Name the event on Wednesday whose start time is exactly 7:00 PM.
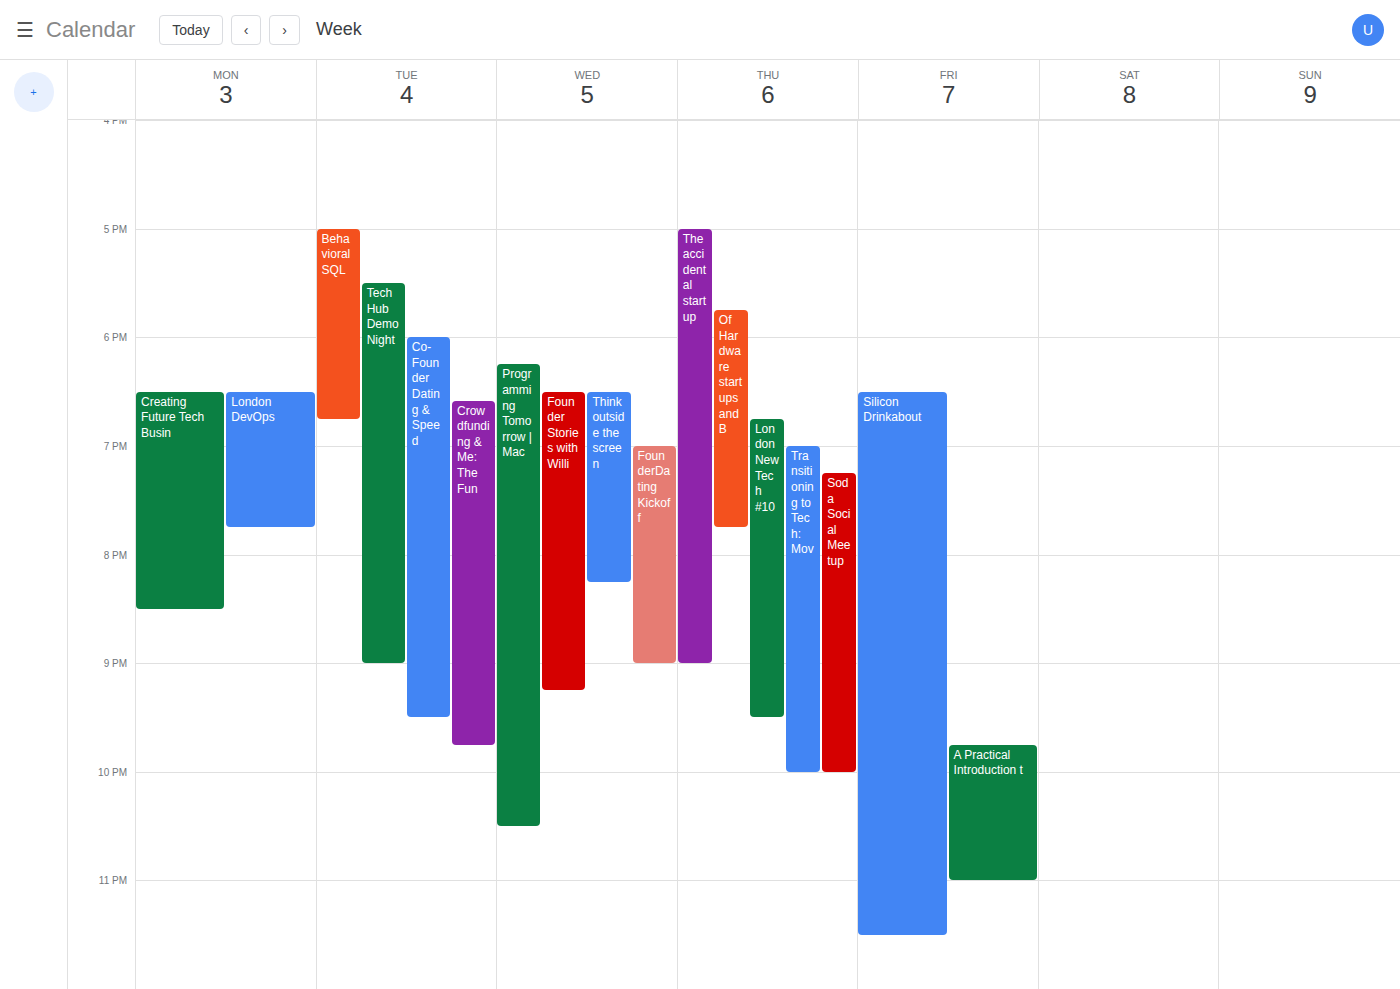
"FounderDating Kickoff"